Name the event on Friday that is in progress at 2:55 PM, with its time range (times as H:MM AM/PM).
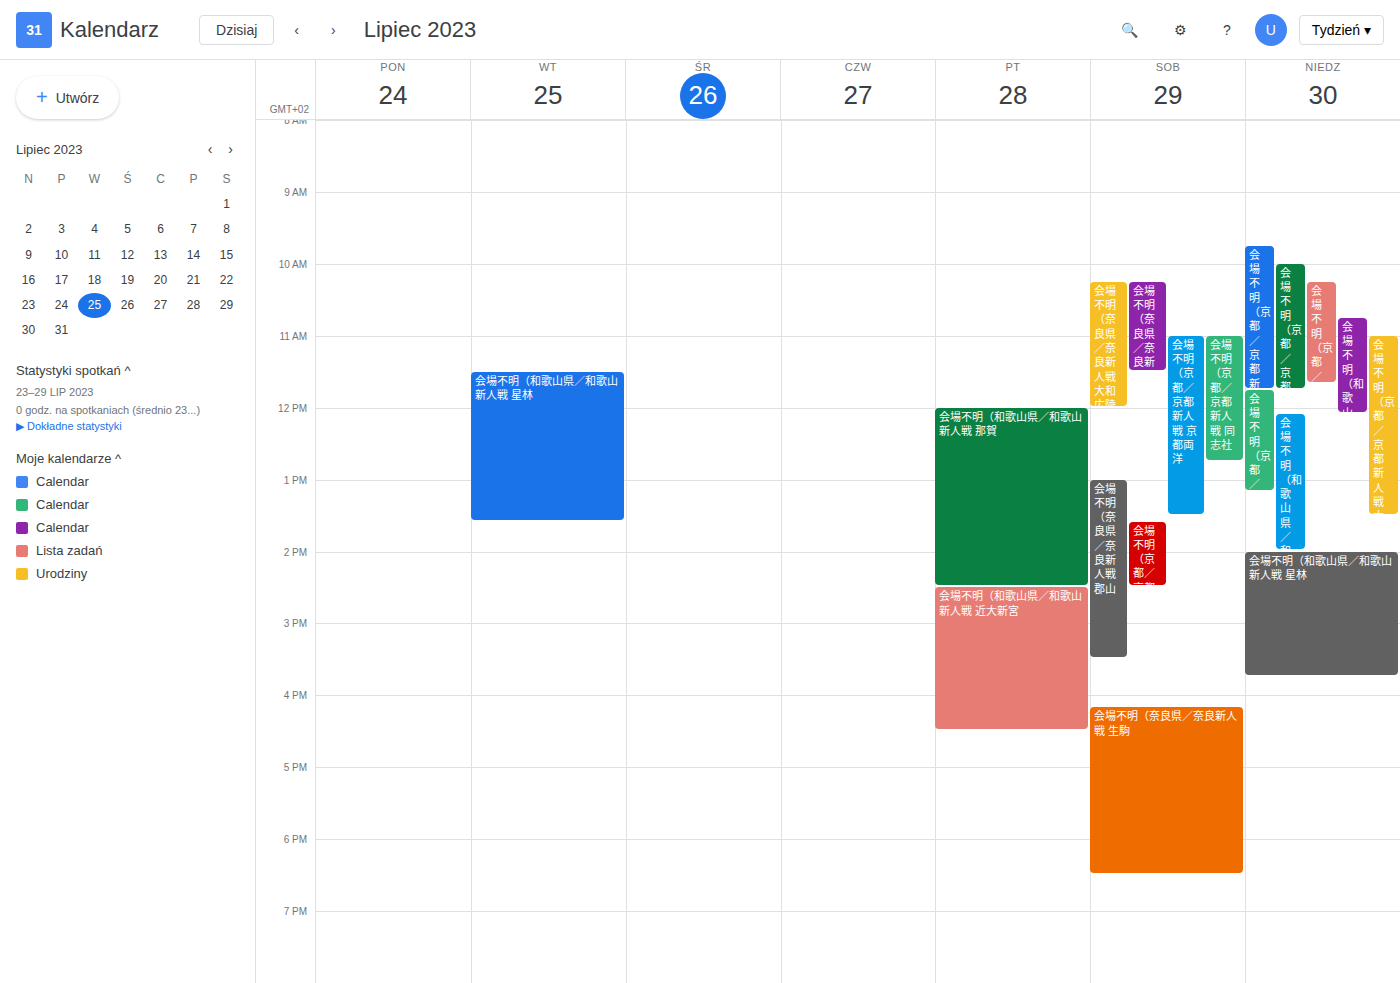
"会場不明（和歌山県／和歌山新人戦 近大新宮", 2:30 PM to 4:30 PM